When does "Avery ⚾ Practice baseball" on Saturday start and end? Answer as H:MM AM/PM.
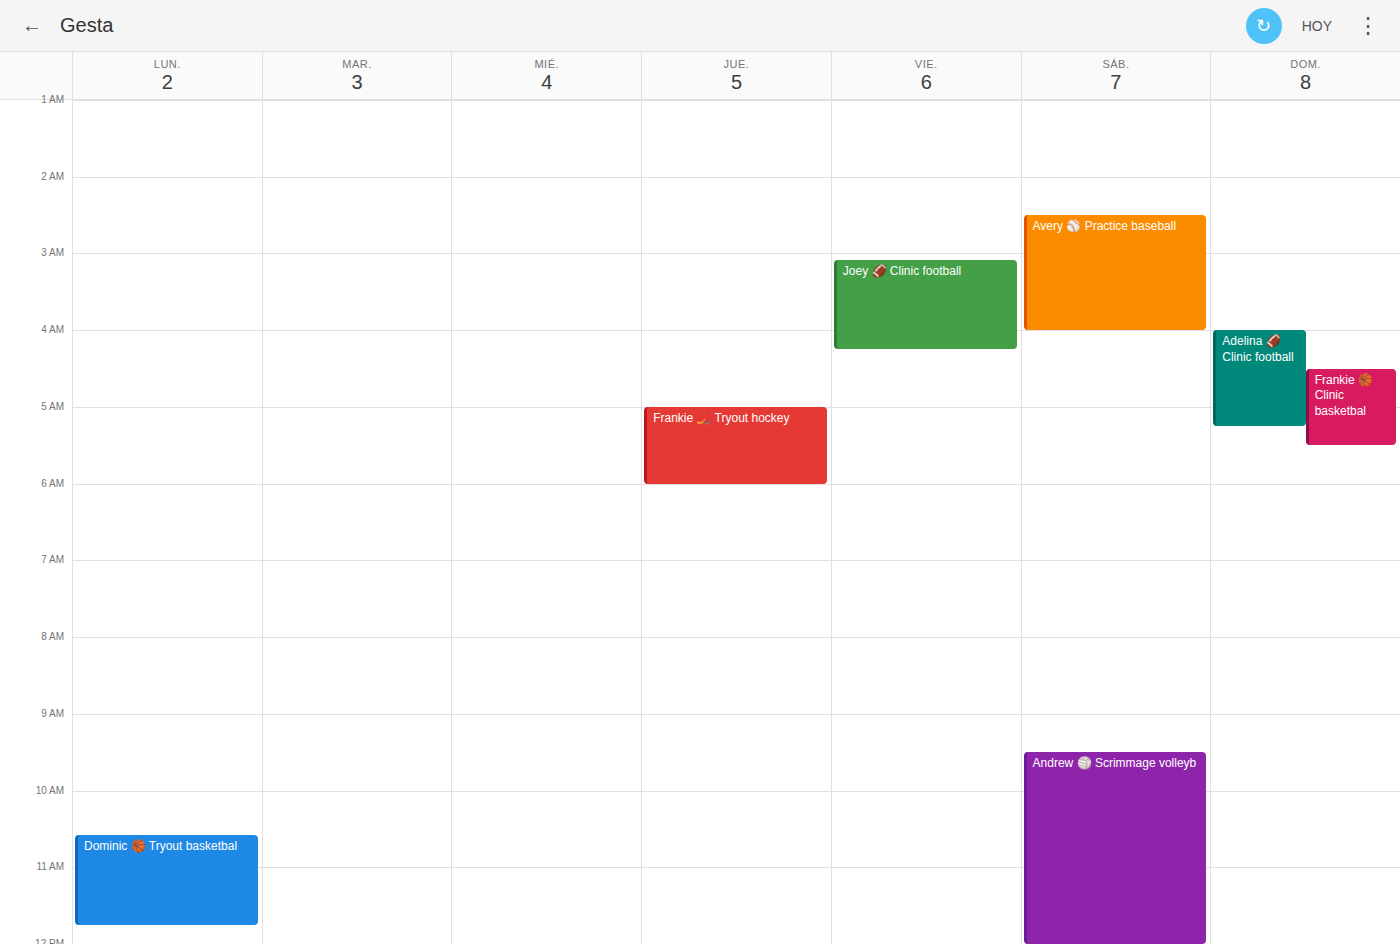
2:30 AM to 4:00 AM